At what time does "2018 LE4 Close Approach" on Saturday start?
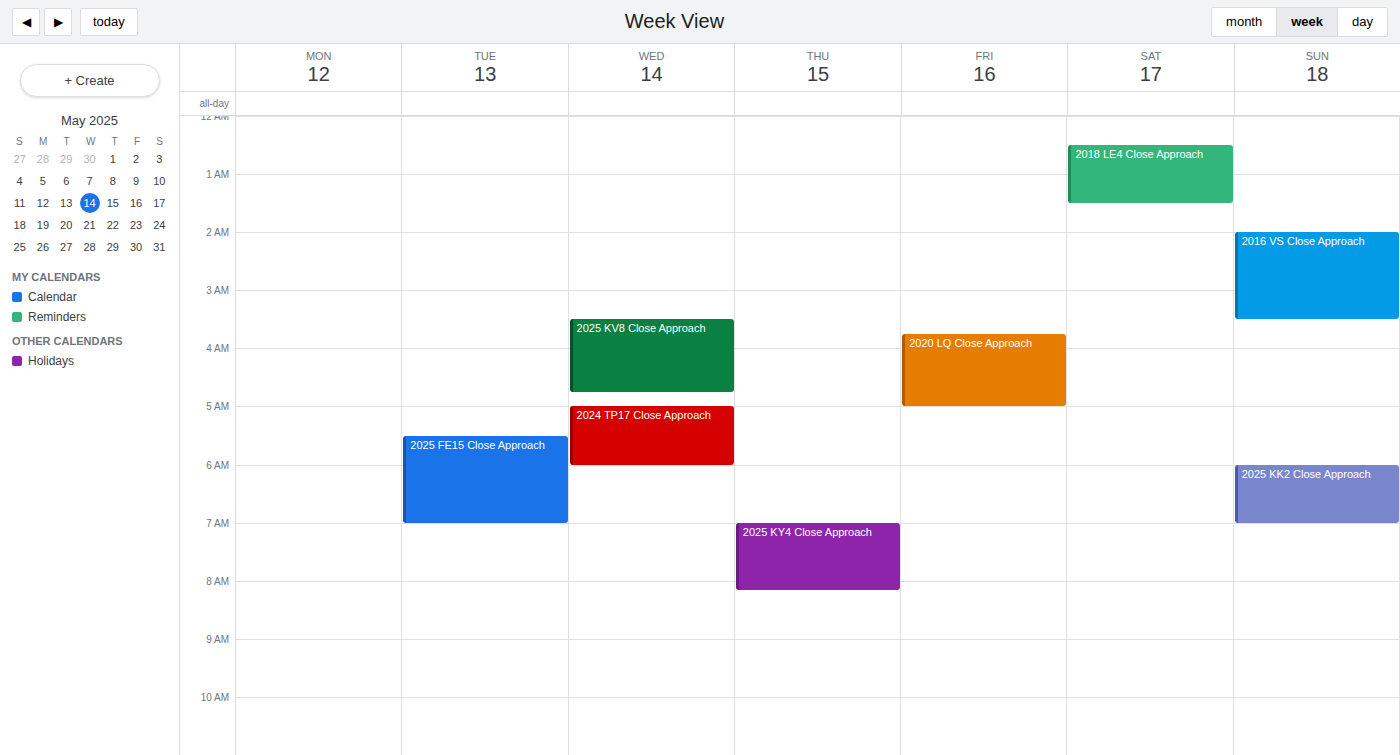
12:30 AM